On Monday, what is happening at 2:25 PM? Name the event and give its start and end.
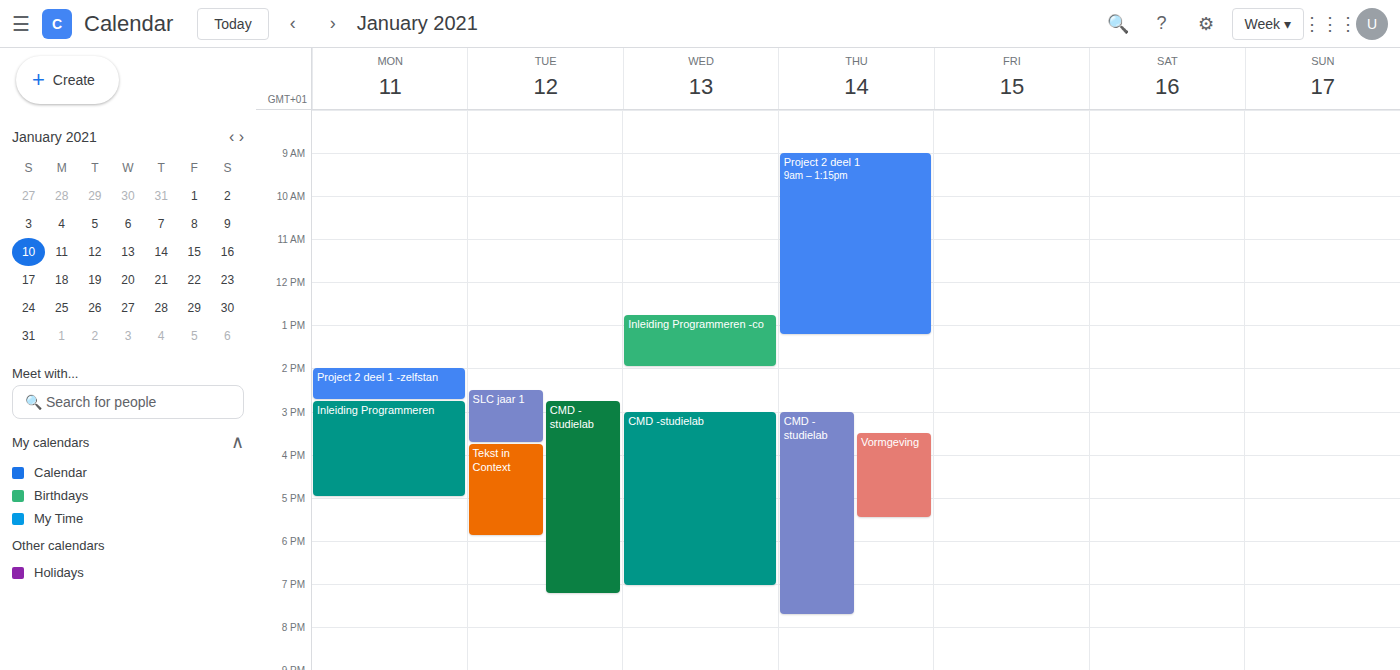
"Project 2 deel 1 -zelfstan", 2:00 PM to 2:45 PM